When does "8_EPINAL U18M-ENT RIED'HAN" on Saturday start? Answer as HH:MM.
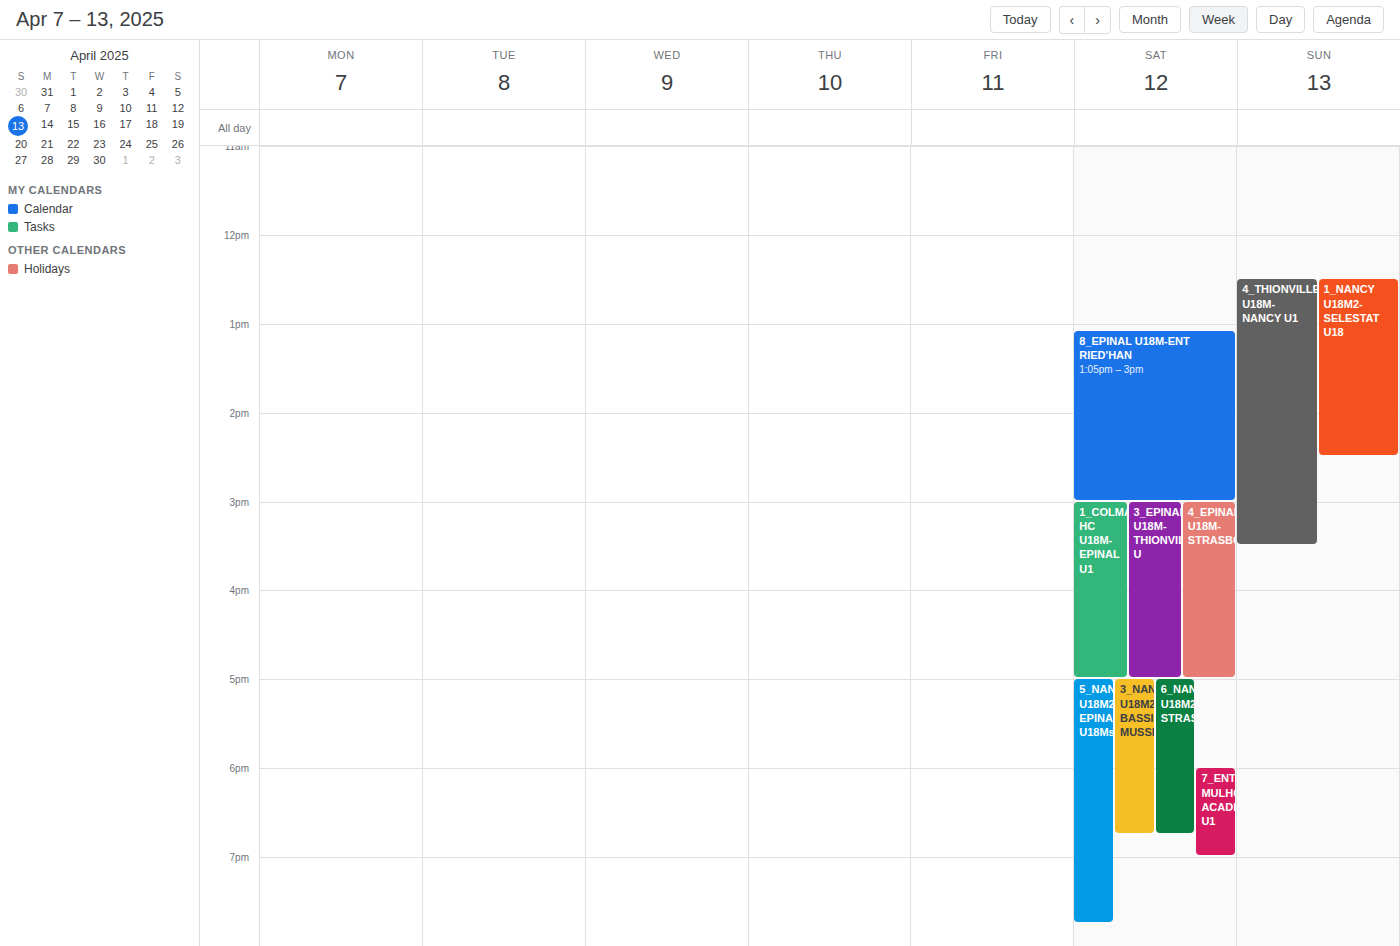
13:05